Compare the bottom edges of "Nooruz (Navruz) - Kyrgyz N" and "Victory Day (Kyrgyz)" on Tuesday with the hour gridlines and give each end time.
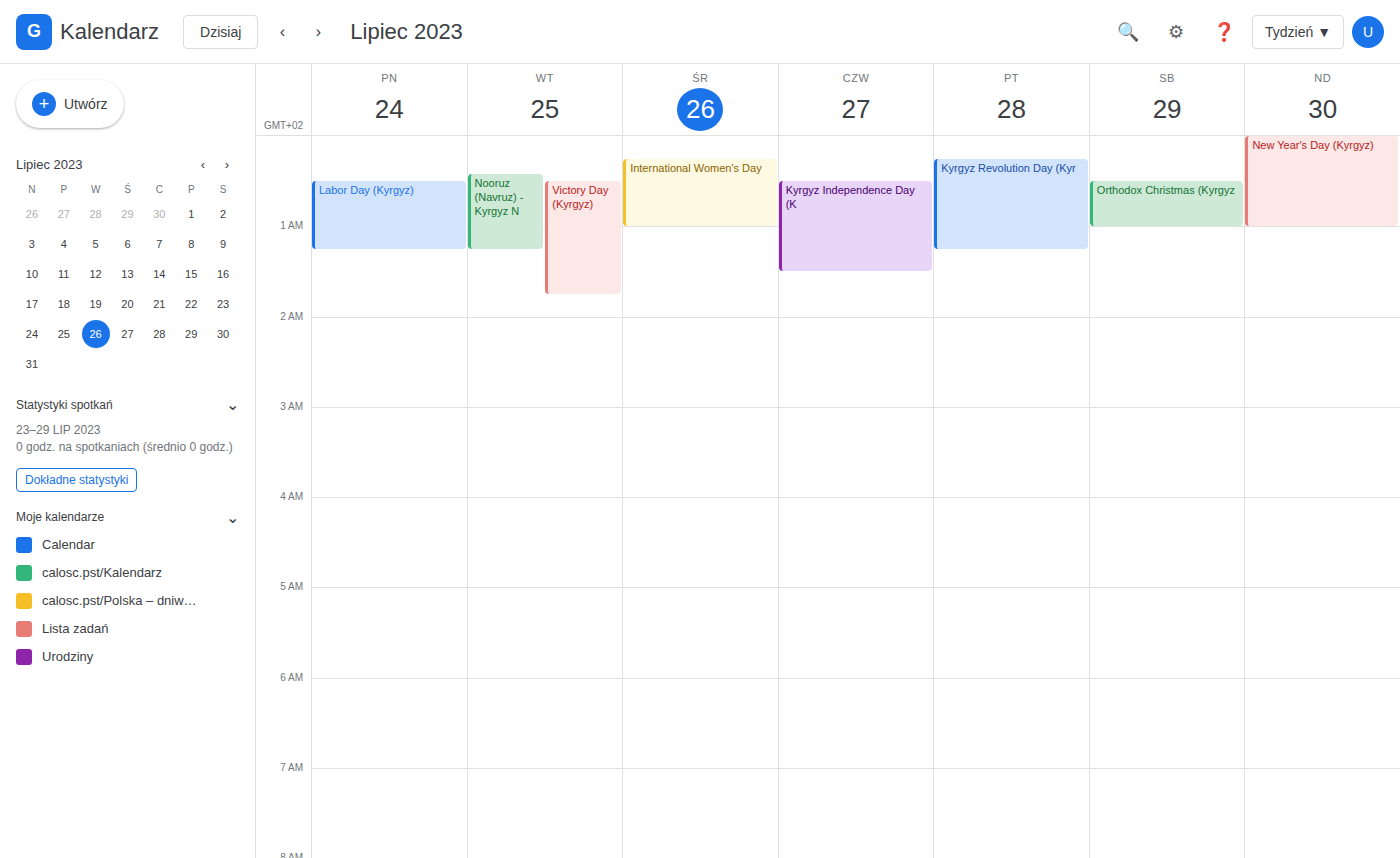
"Nooruz (Navruz) - Kyrgyz N": 1:15 AM, neither: a quarter of the way from the 1 AM line to the 2 AM line. "Victory Day (Kyrgyz)": 1:45 AM, neither: three quarters of the way from the 1 AM line to the 2 AM line.